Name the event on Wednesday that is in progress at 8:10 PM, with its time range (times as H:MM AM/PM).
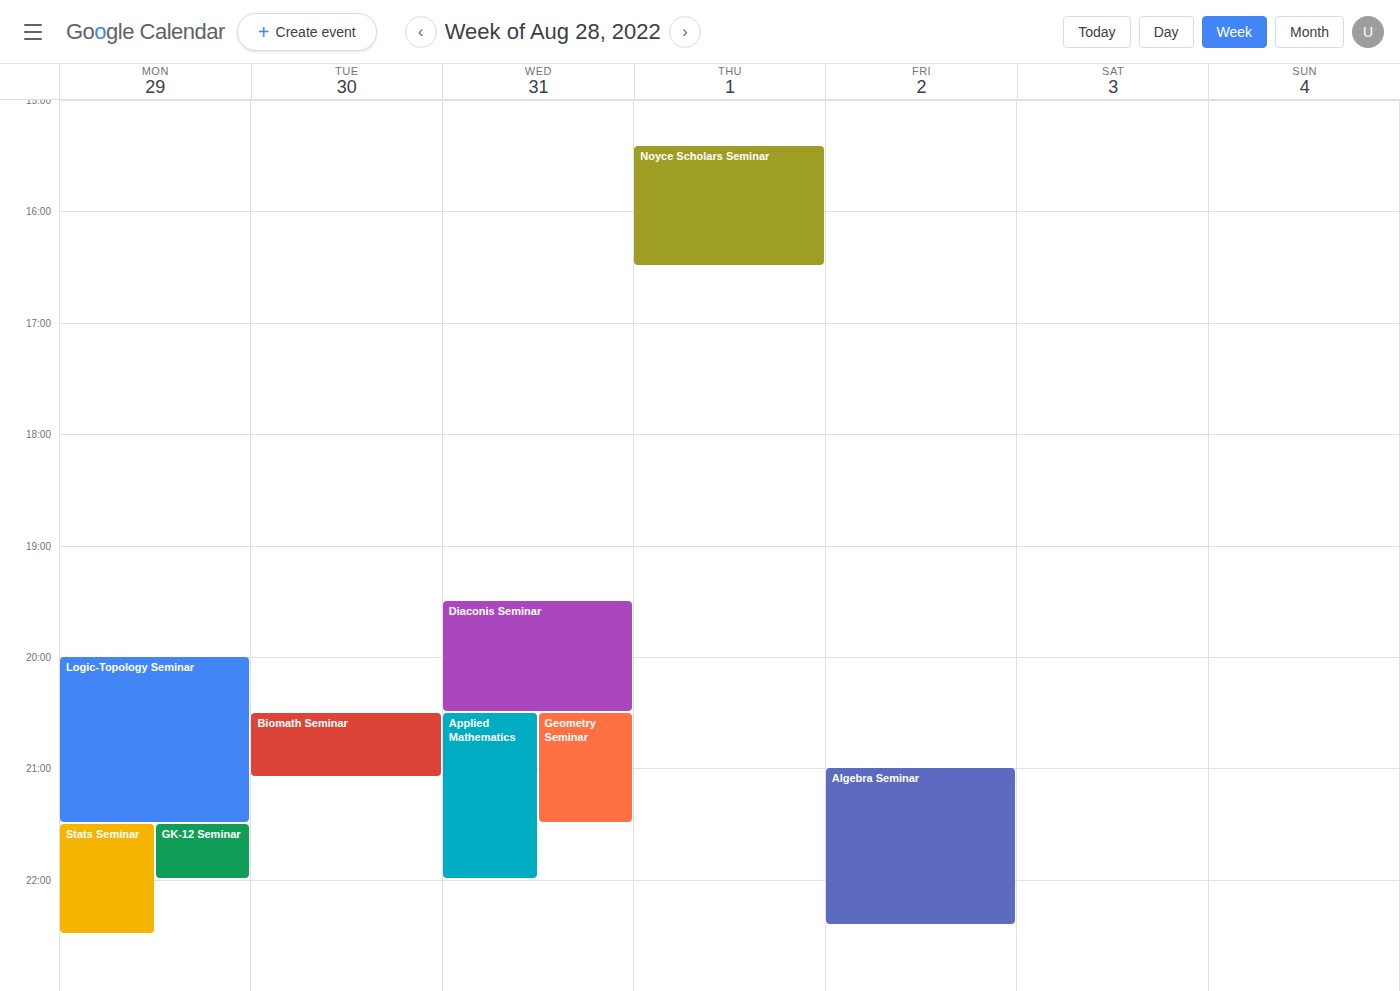
"Diaconis Seminar", 7:30 PM to 8:30 PM